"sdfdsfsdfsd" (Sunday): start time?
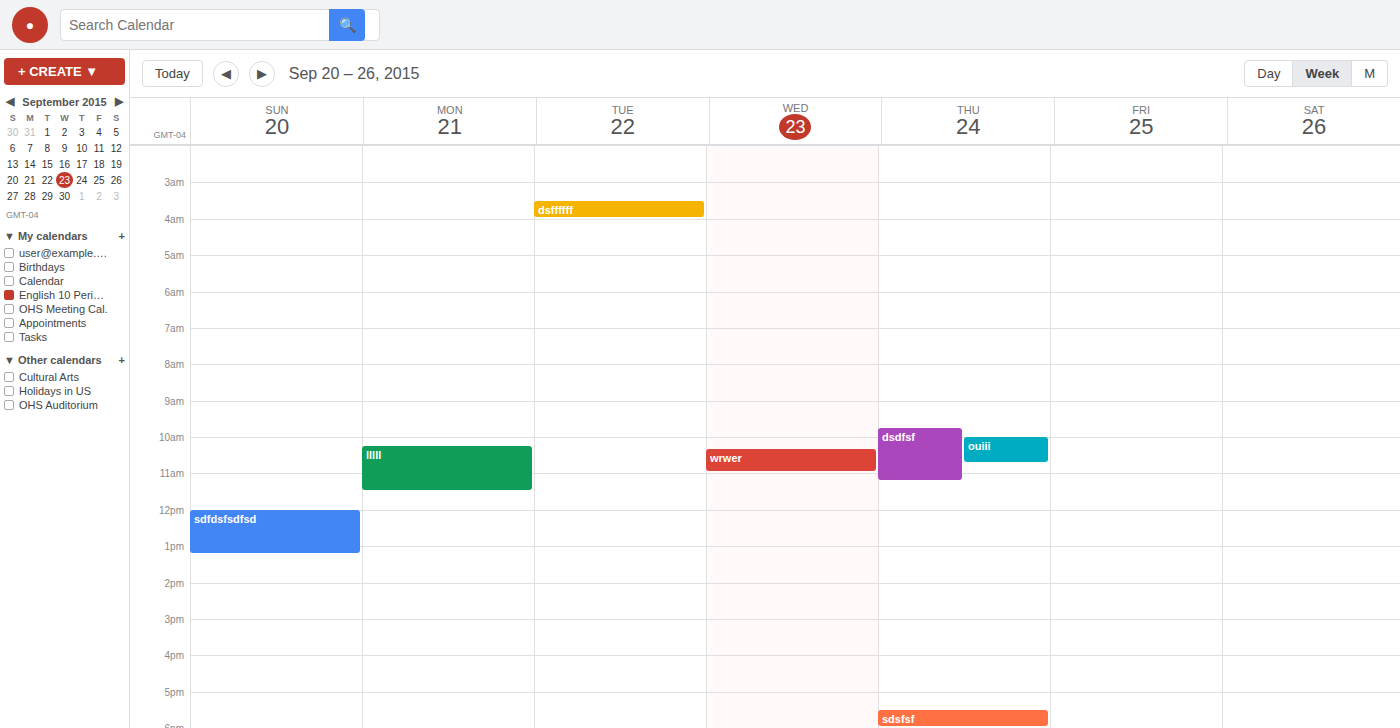
12:00 PM